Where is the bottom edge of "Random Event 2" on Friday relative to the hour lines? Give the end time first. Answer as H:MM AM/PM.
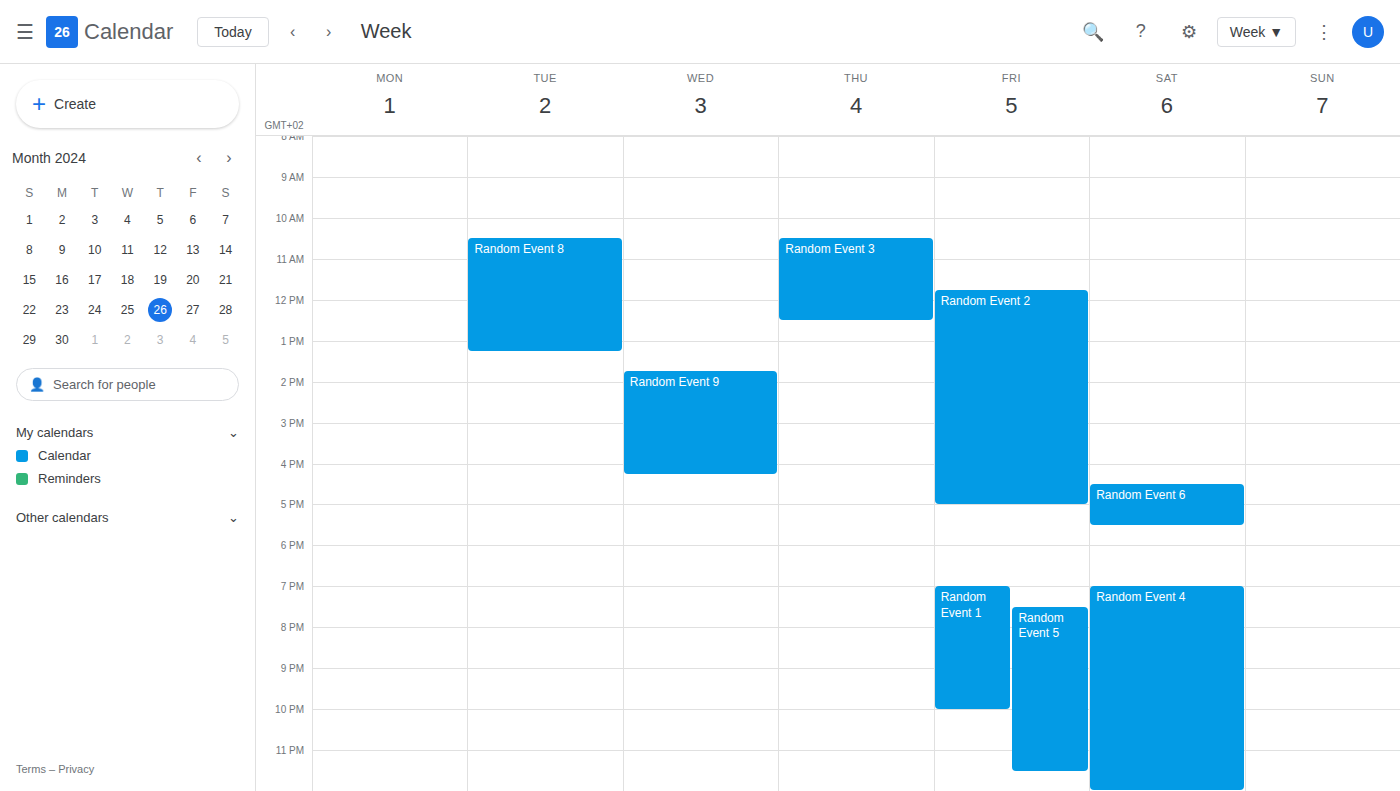
5:00 PM -- exactly on the 5 PM line.